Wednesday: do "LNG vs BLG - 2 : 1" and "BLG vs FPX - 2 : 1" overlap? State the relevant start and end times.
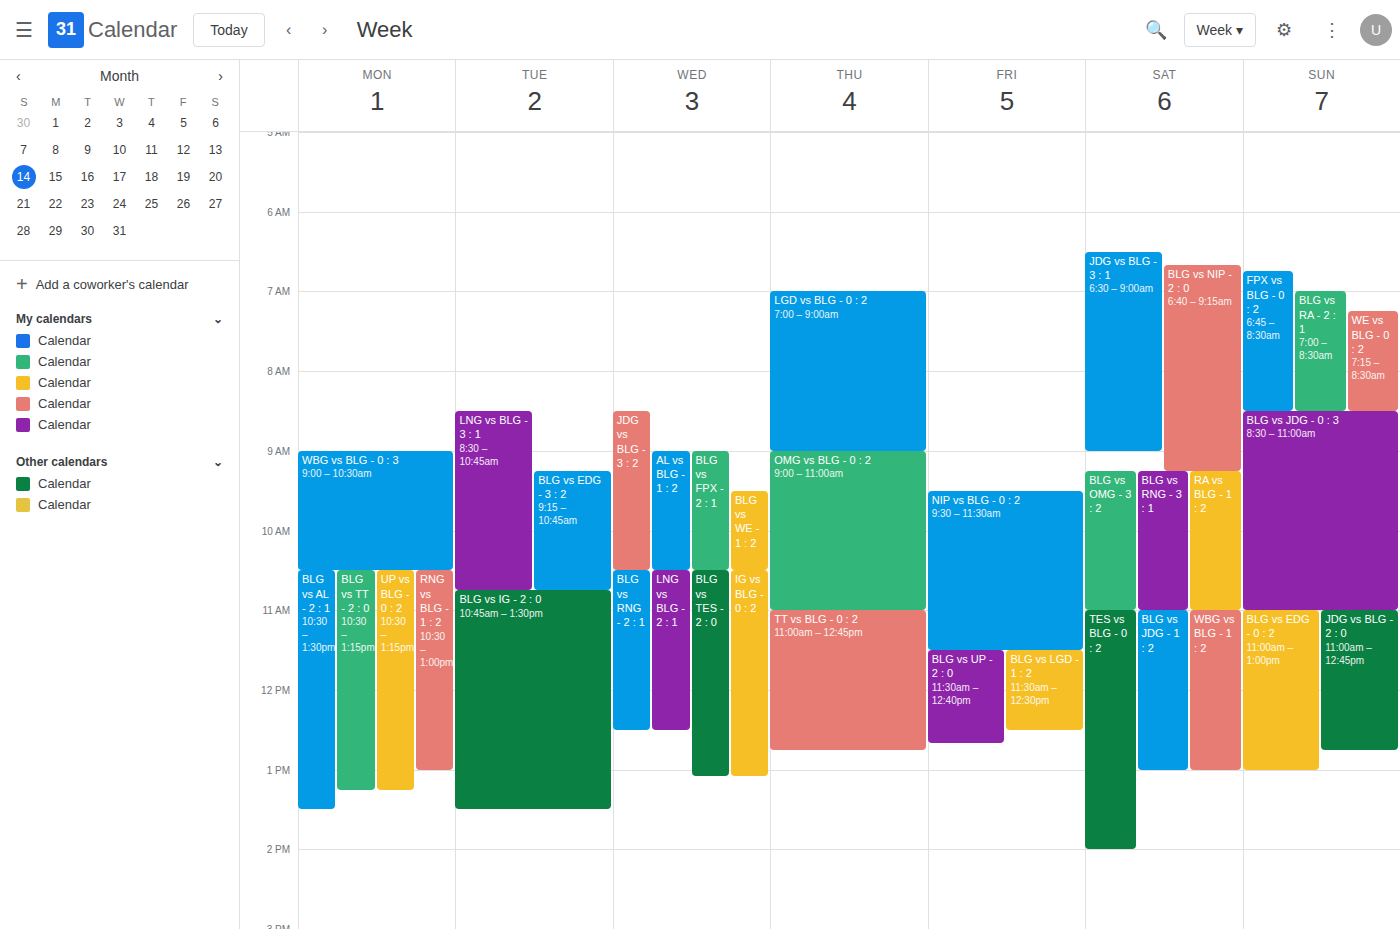
"BLG vs FPX - 2 : 1" ends at 10:30 AM, exactly when "LNG vs BLG - 2 : 1" starts -- they touch but do not overlap.